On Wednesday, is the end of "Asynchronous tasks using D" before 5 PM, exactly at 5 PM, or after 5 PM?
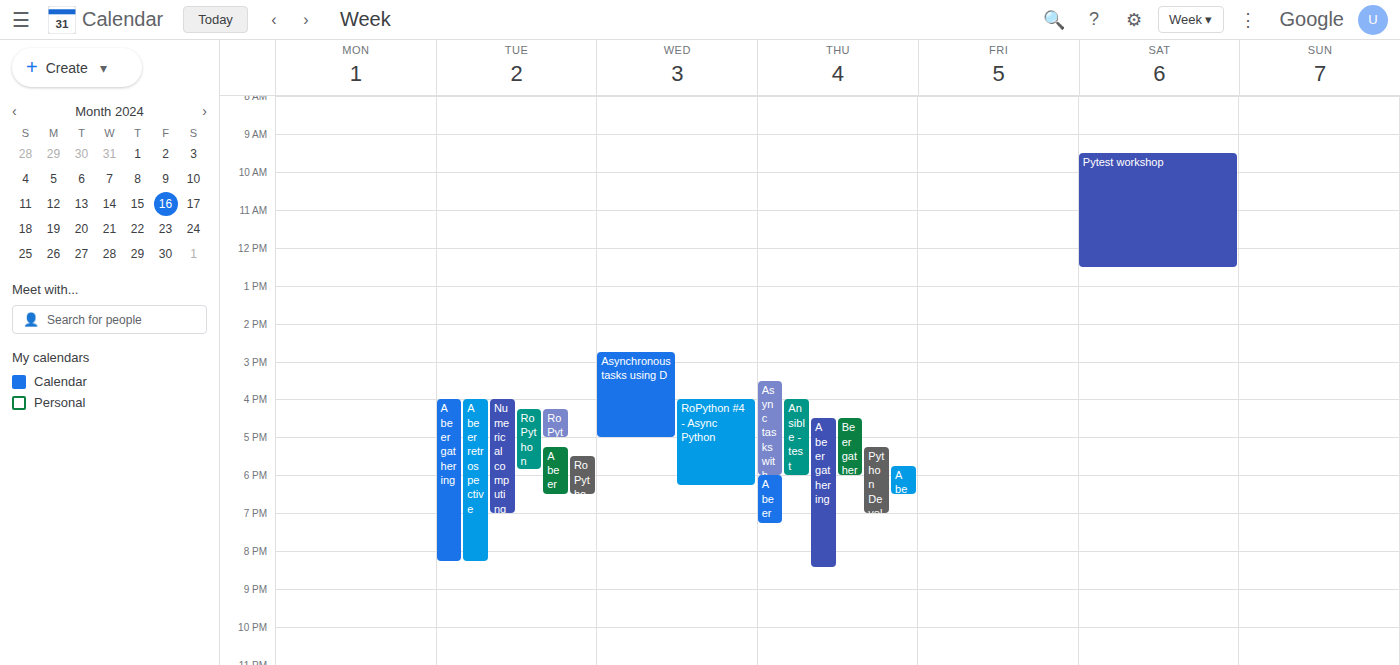
5:00 PM -- exactly at 5 PM, on the 5 PM line.